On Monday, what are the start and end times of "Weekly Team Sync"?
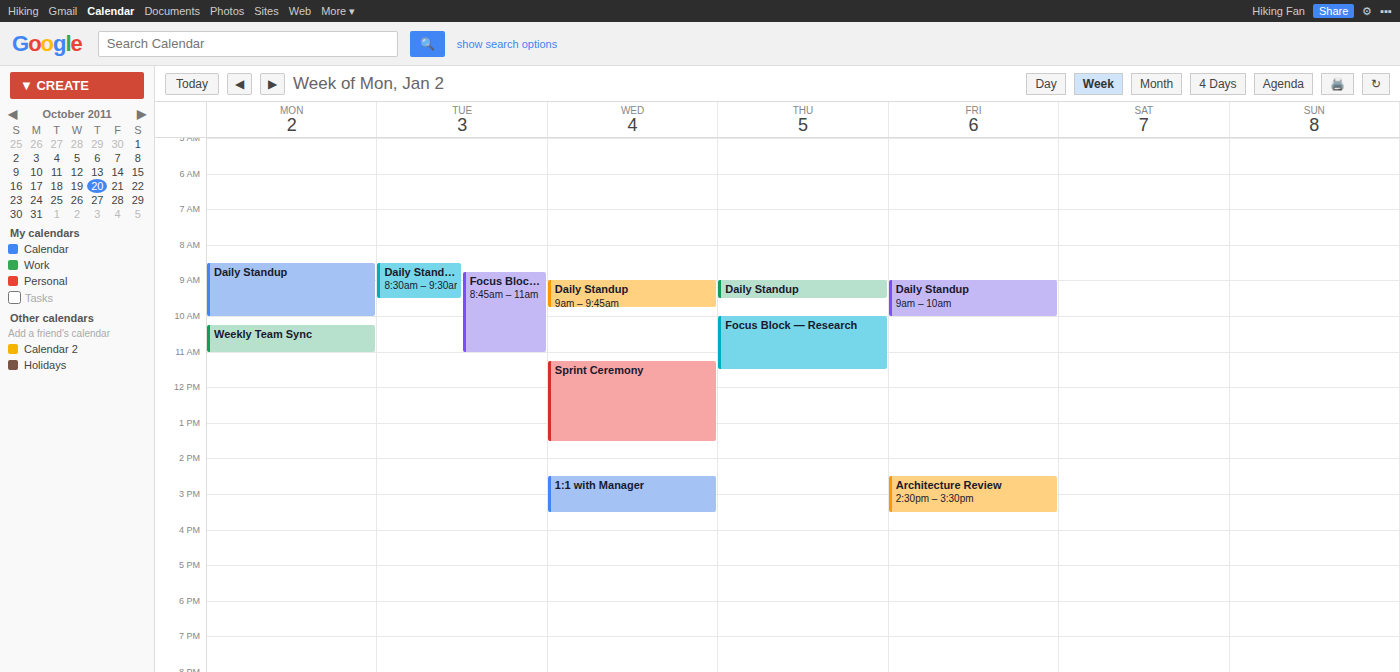
10:15 AM to 11:00 AM